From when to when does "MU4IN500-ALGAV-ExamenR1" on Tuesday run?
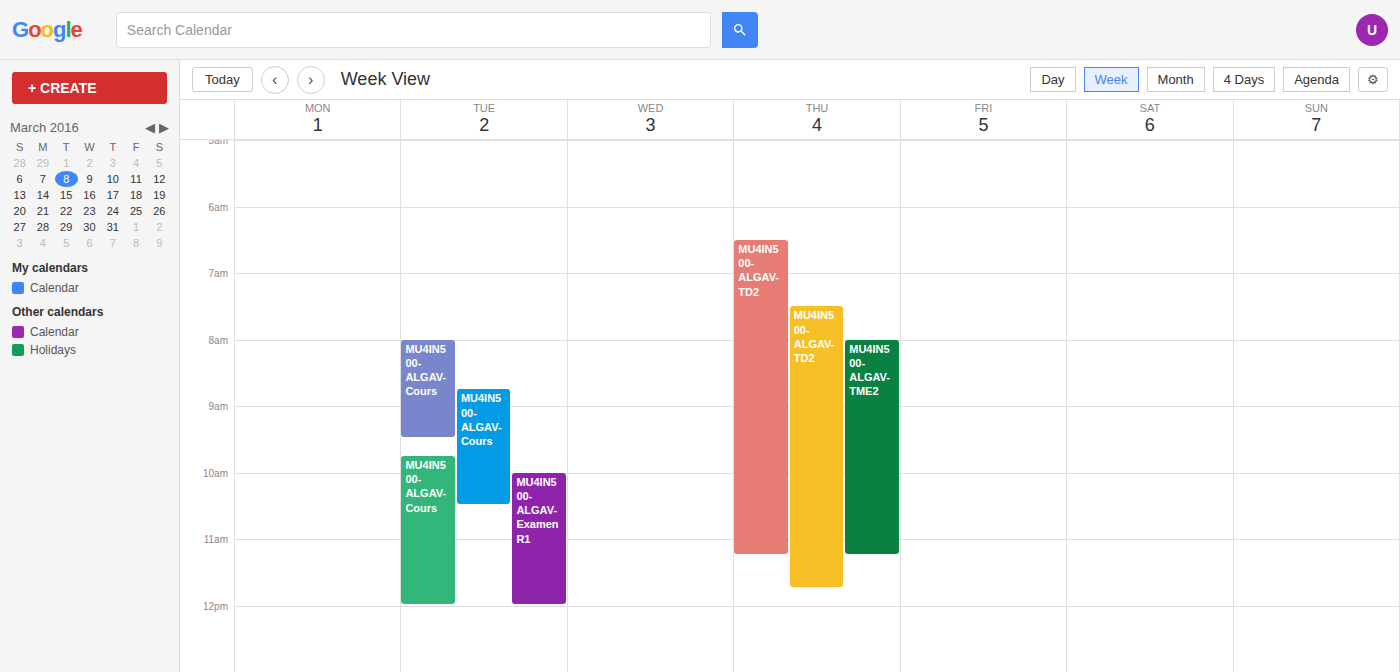
10:00 AM to 12:00 PM